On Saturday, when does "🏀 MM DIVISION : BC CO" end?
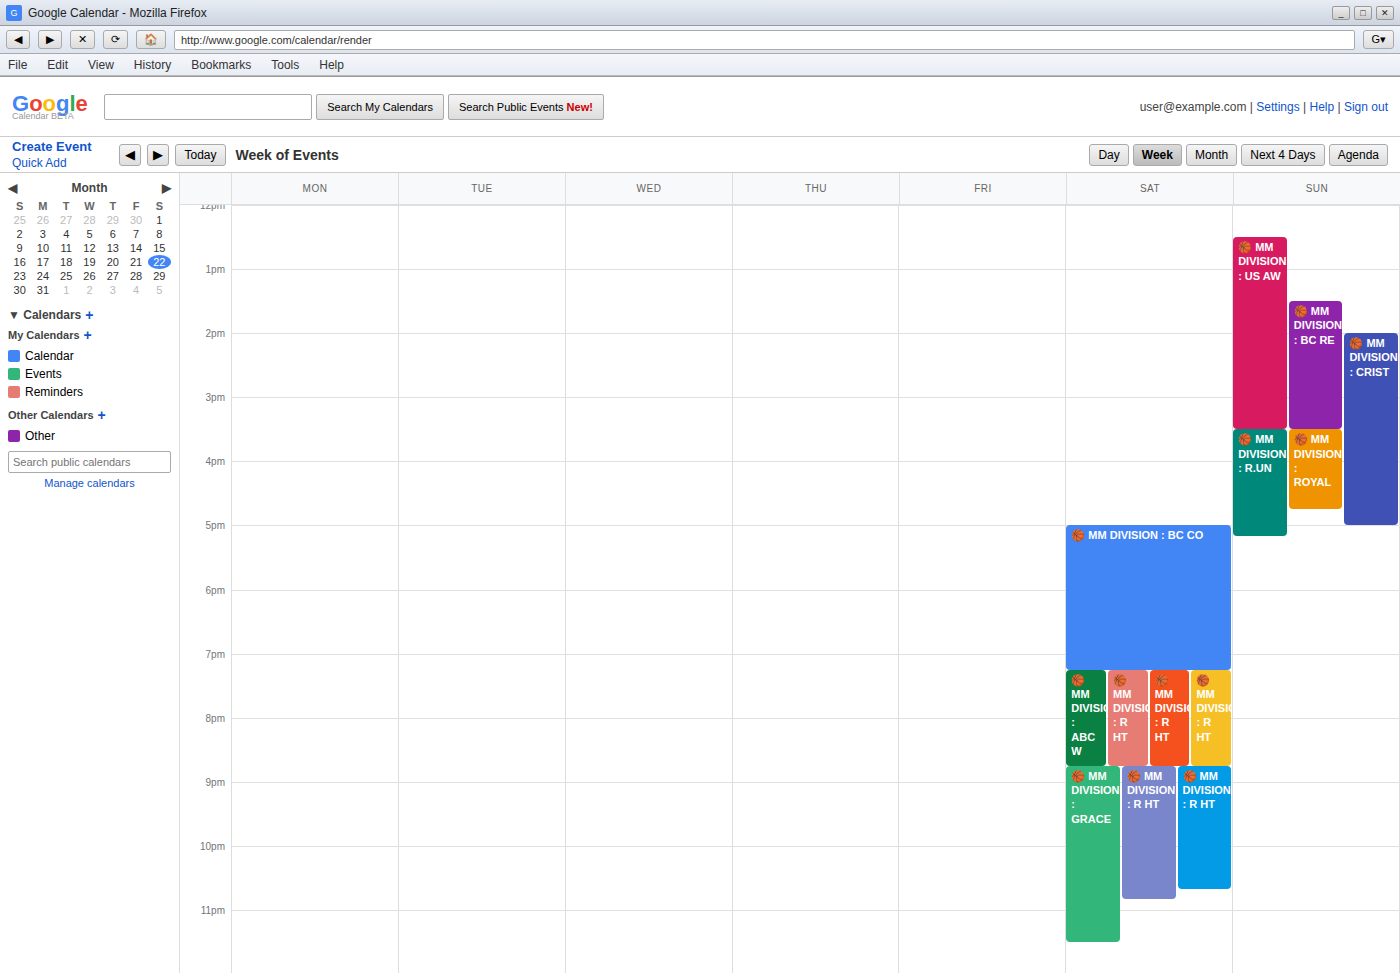
7:15 PM